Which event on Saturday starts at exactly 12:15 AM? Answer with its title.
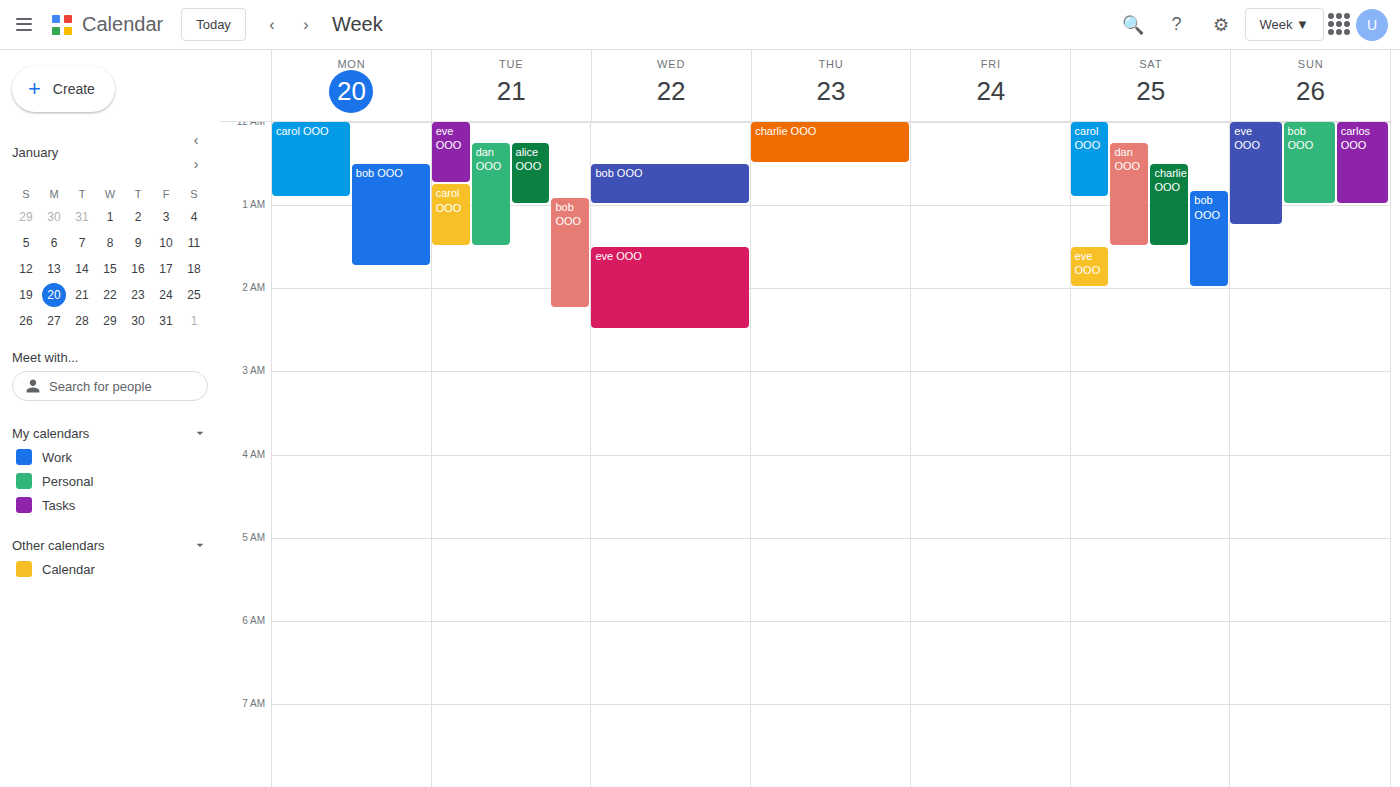
"dan OOO"